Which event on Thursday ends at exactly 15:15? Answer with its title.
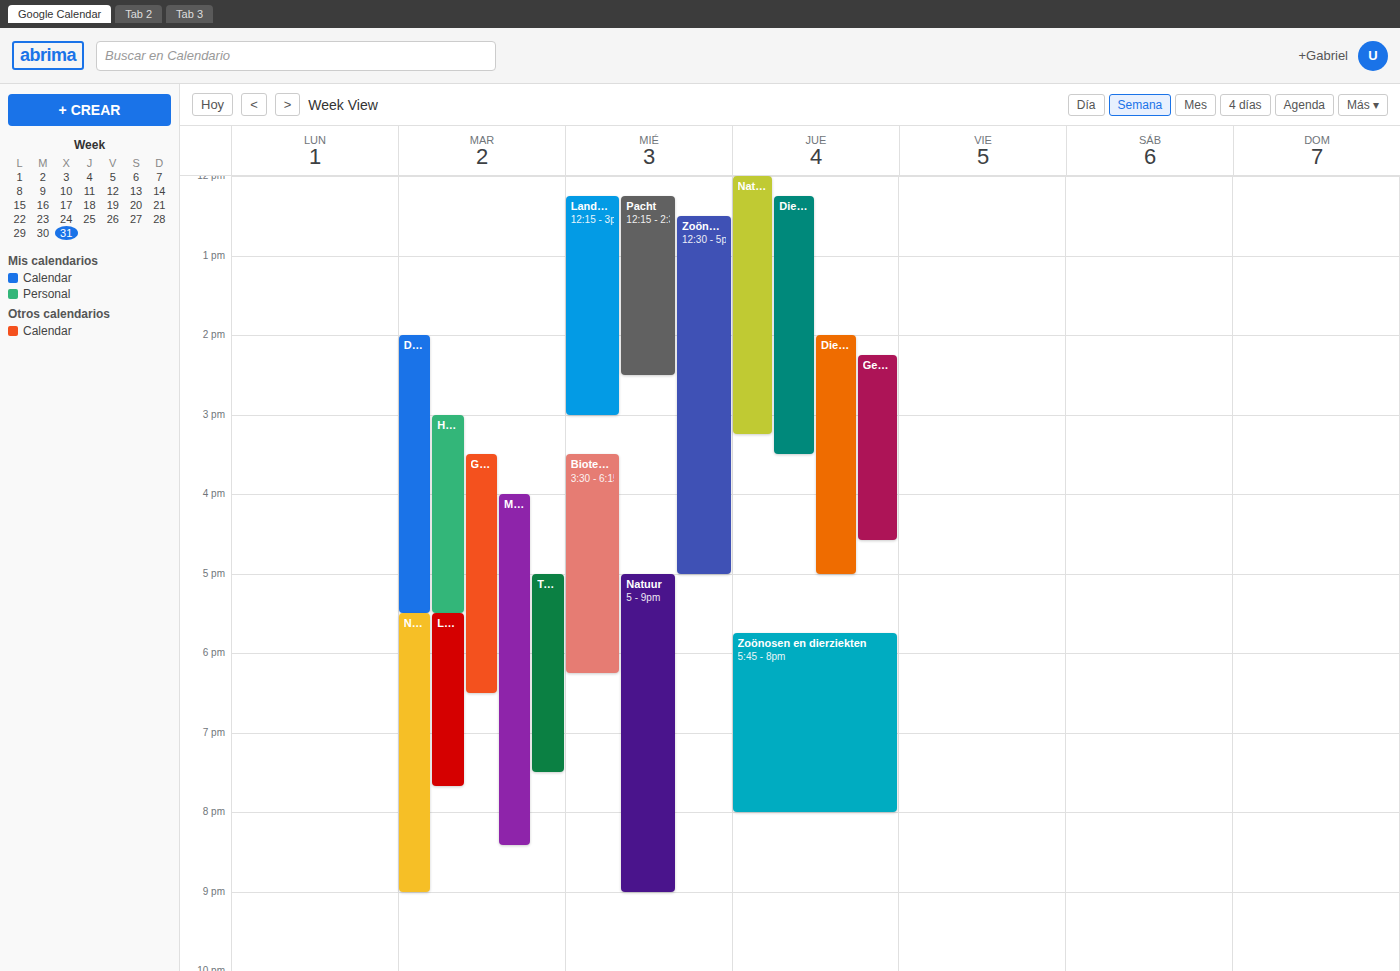
"Nationaal Strategisch Plan"